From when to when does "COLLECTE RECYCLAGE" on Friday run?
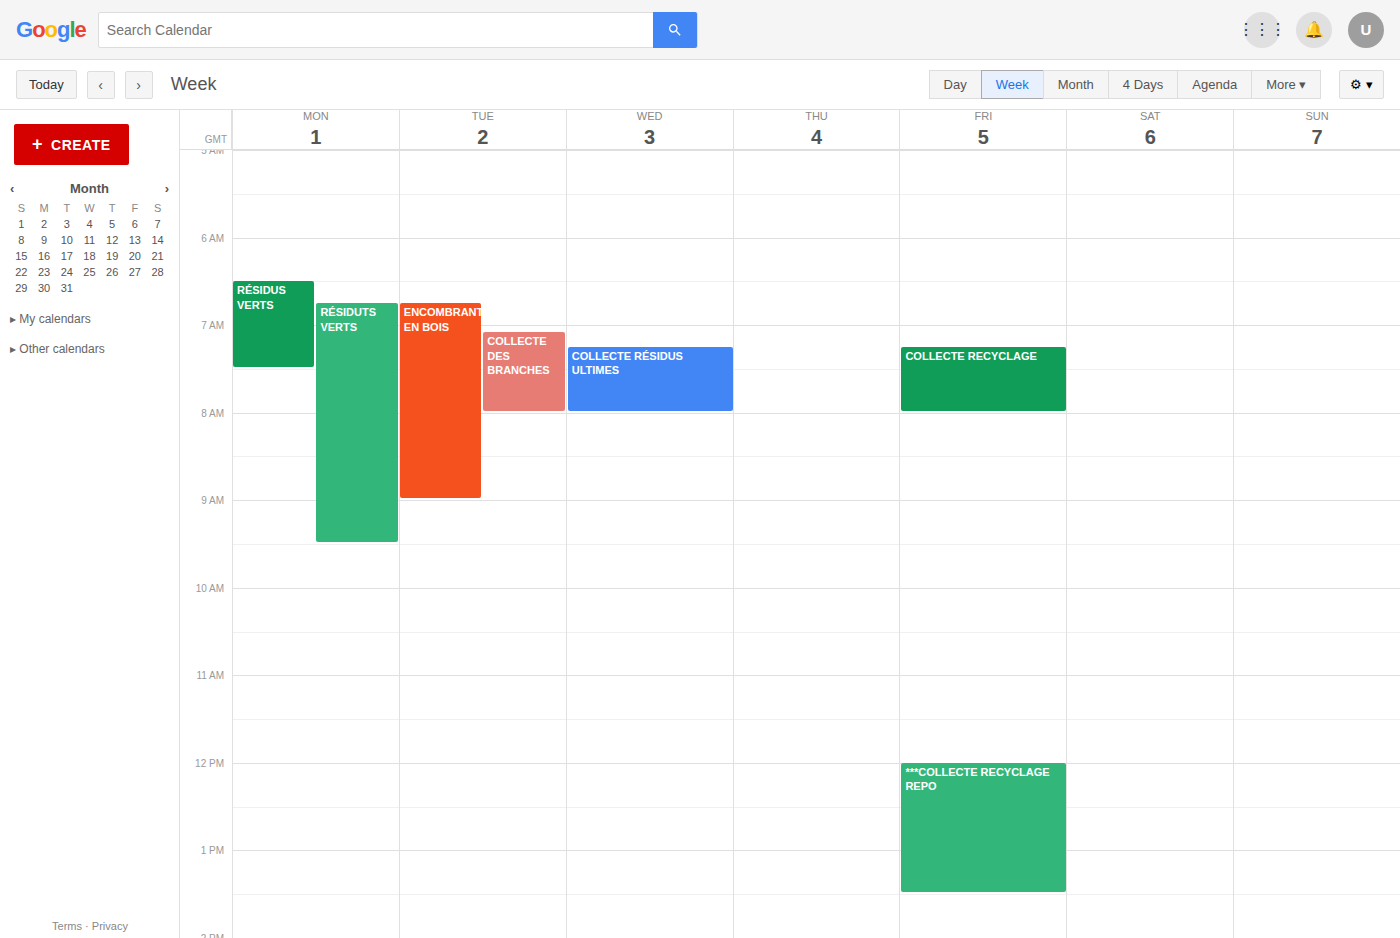
7:15 AM to 8:00 AM